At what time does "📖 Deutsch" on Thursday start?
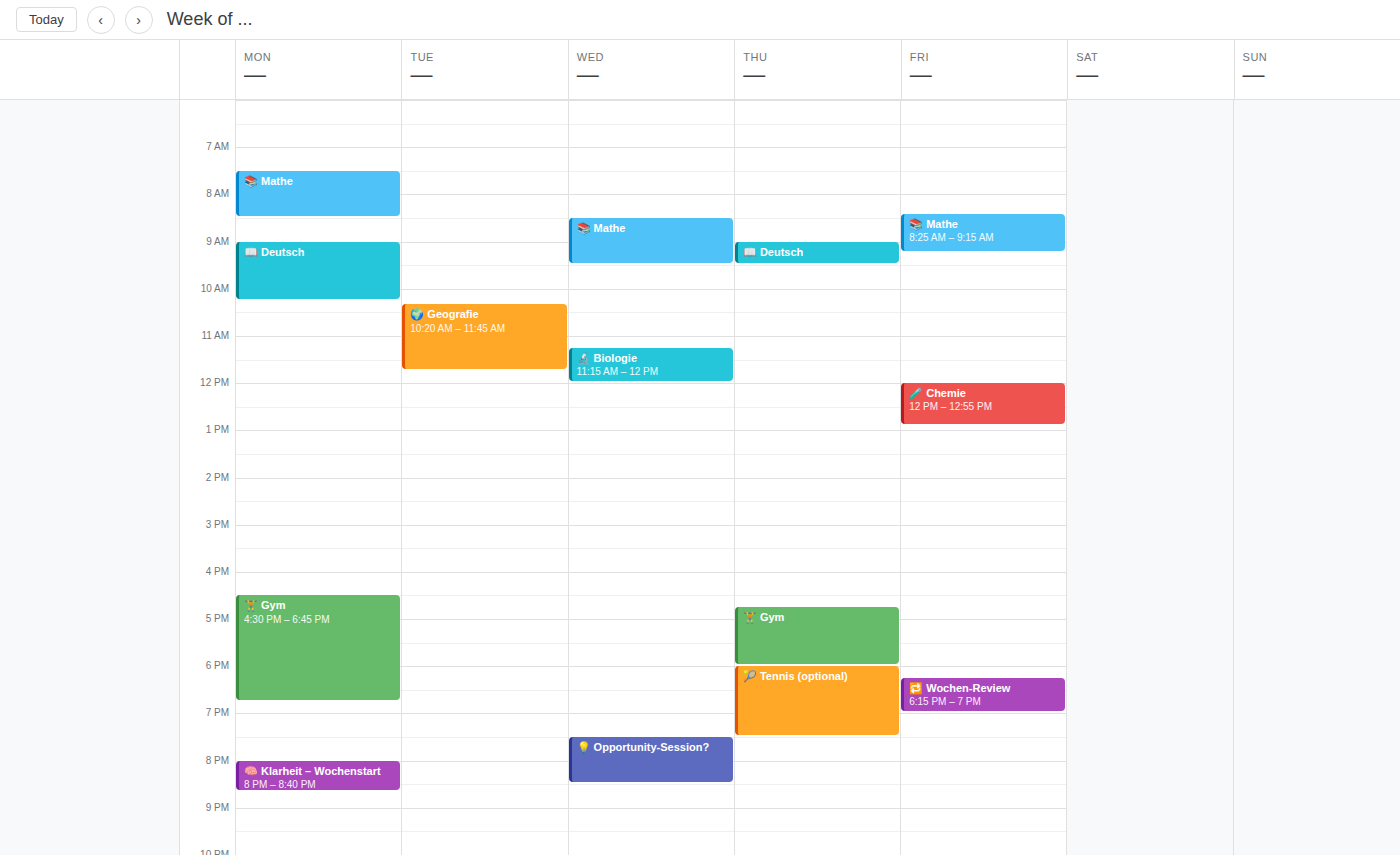
9:00 AM